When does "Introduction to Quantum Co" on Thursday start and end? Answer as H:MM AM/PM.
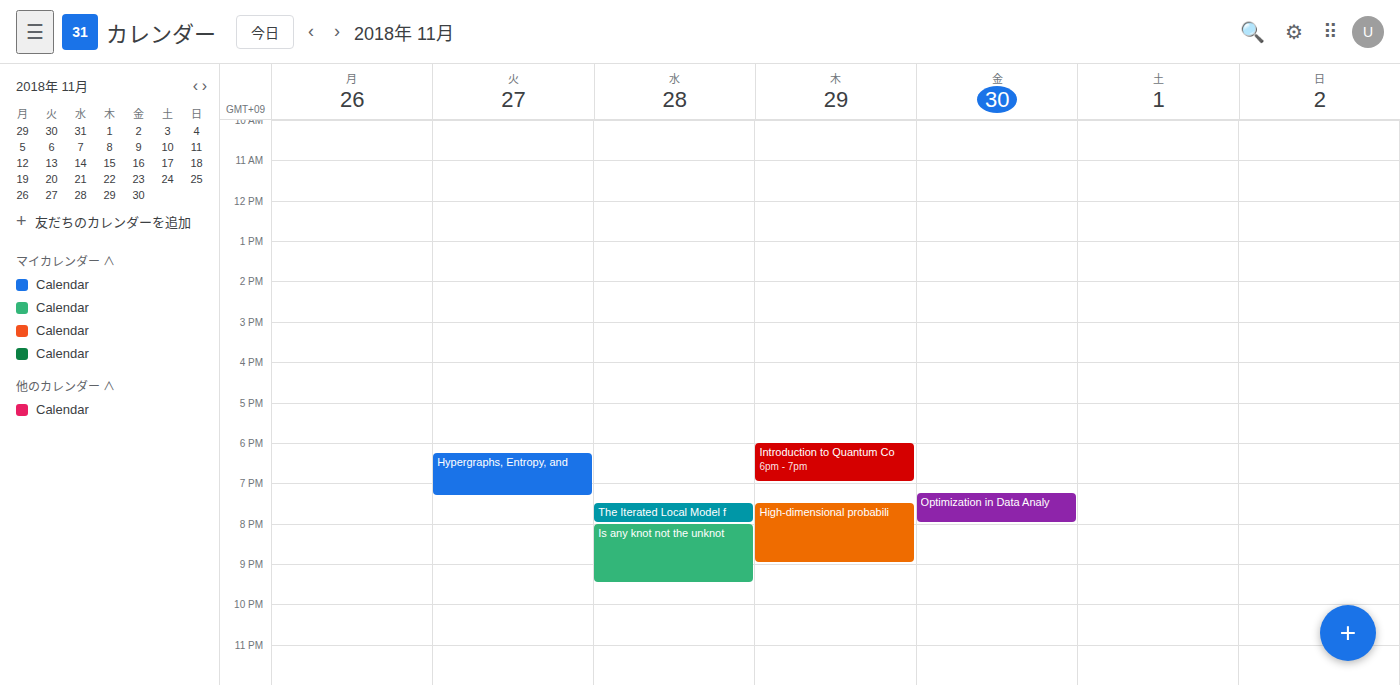
6:00 PM to 7:00 PM